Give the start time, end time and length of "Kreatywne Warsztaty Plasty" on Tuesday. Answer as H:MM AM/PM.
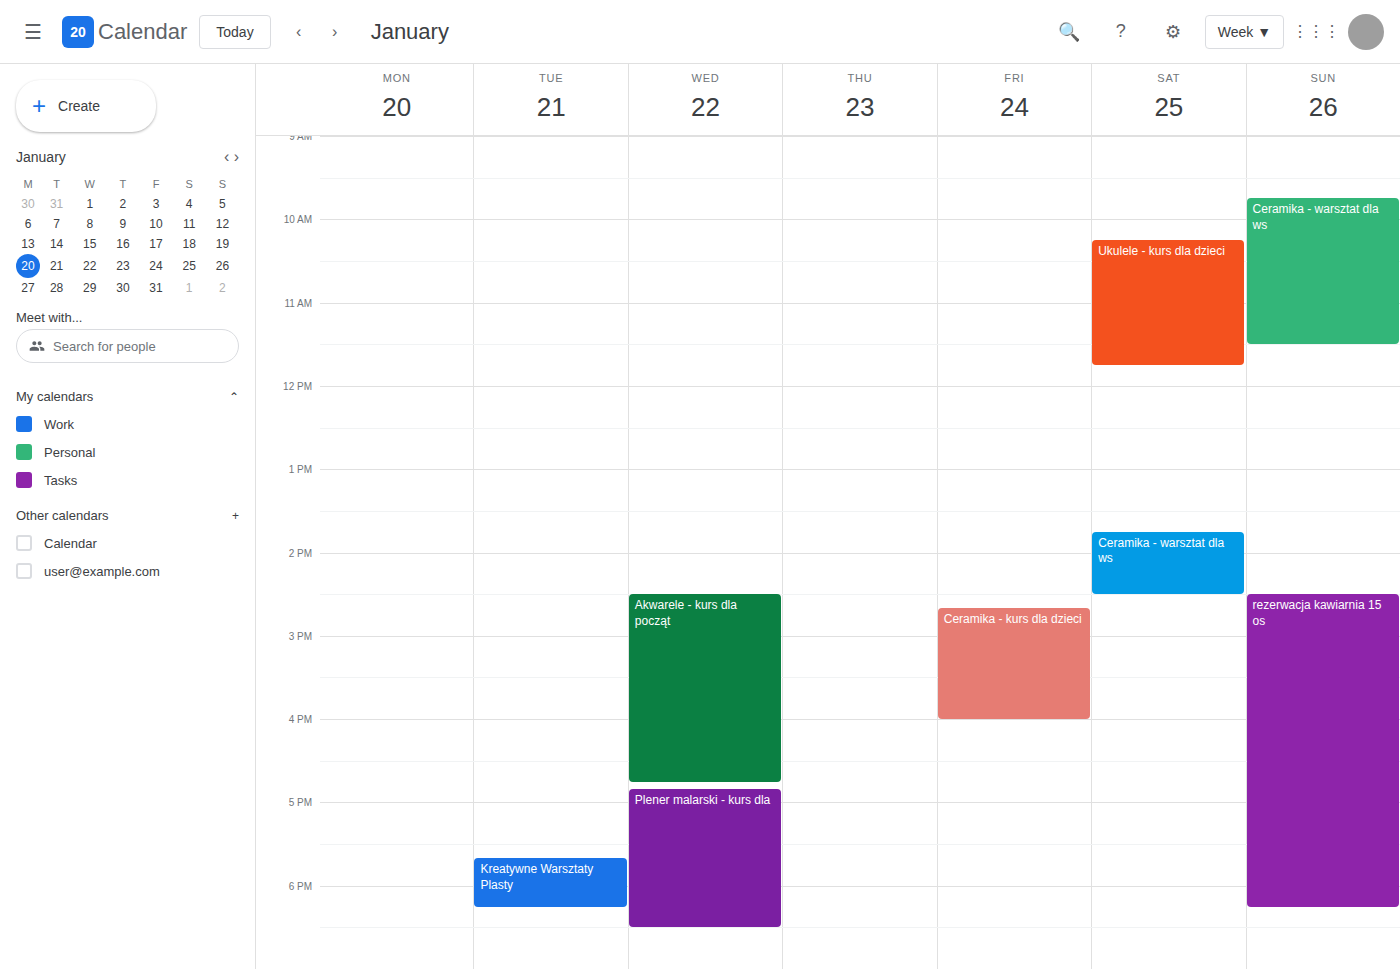
5:40 PM to 6:15 PM, 35 minutes